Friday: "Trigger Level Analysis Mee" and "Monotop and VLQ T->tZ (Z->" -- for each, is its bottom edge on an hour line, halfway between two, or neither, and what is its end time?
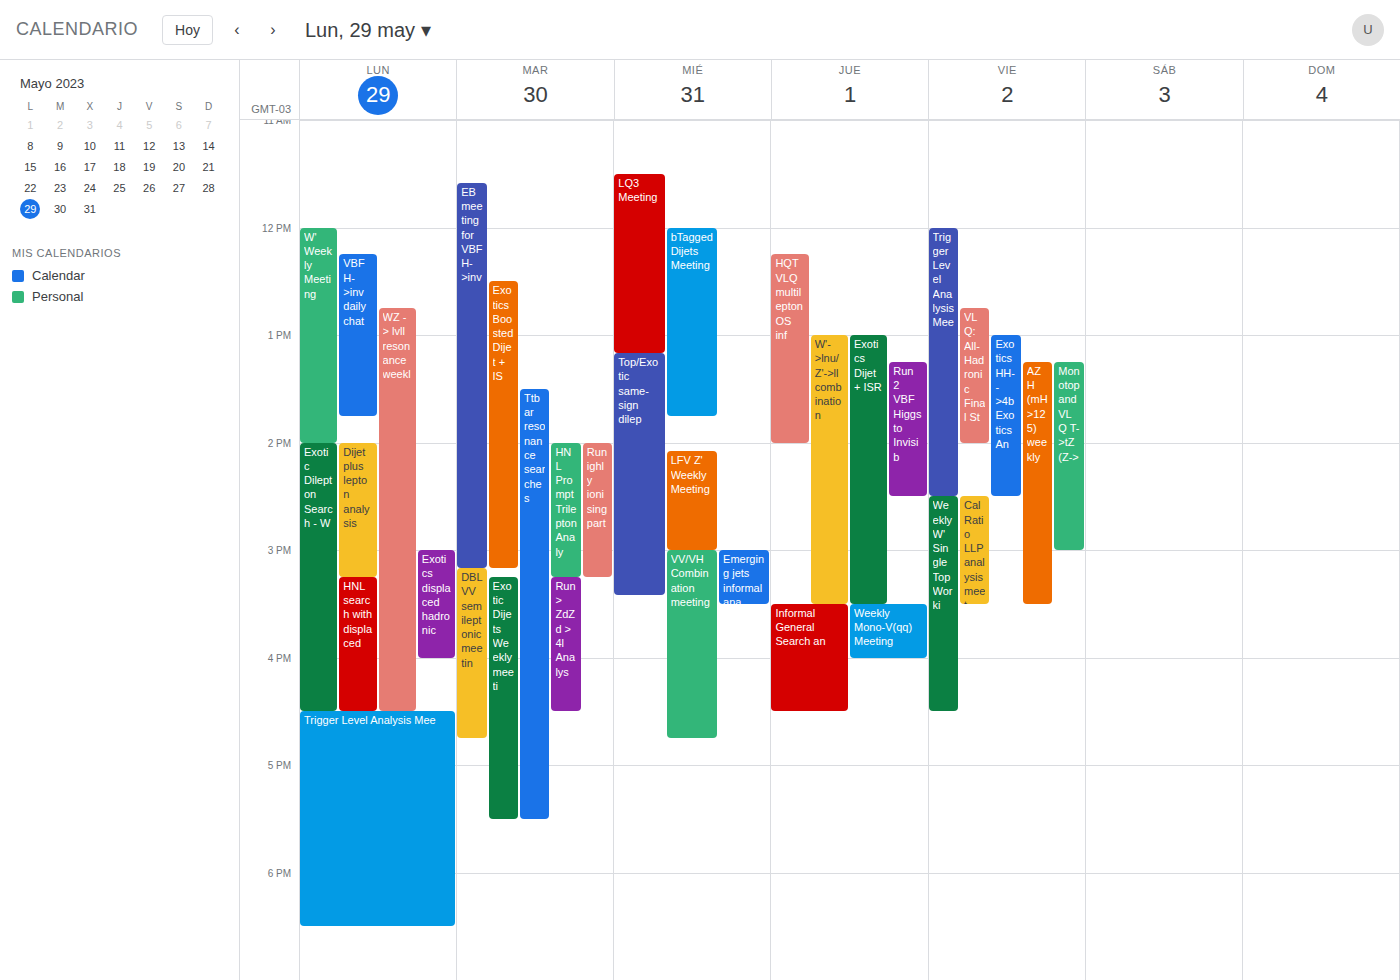
"Trigger Level Analysis Mee": 2:30 PM, halfway between the 2 PM and 3 PM lines. "Monotop and VLQ T->tZ (Z->": 3:00 PM, exactly on the 3 PM line.